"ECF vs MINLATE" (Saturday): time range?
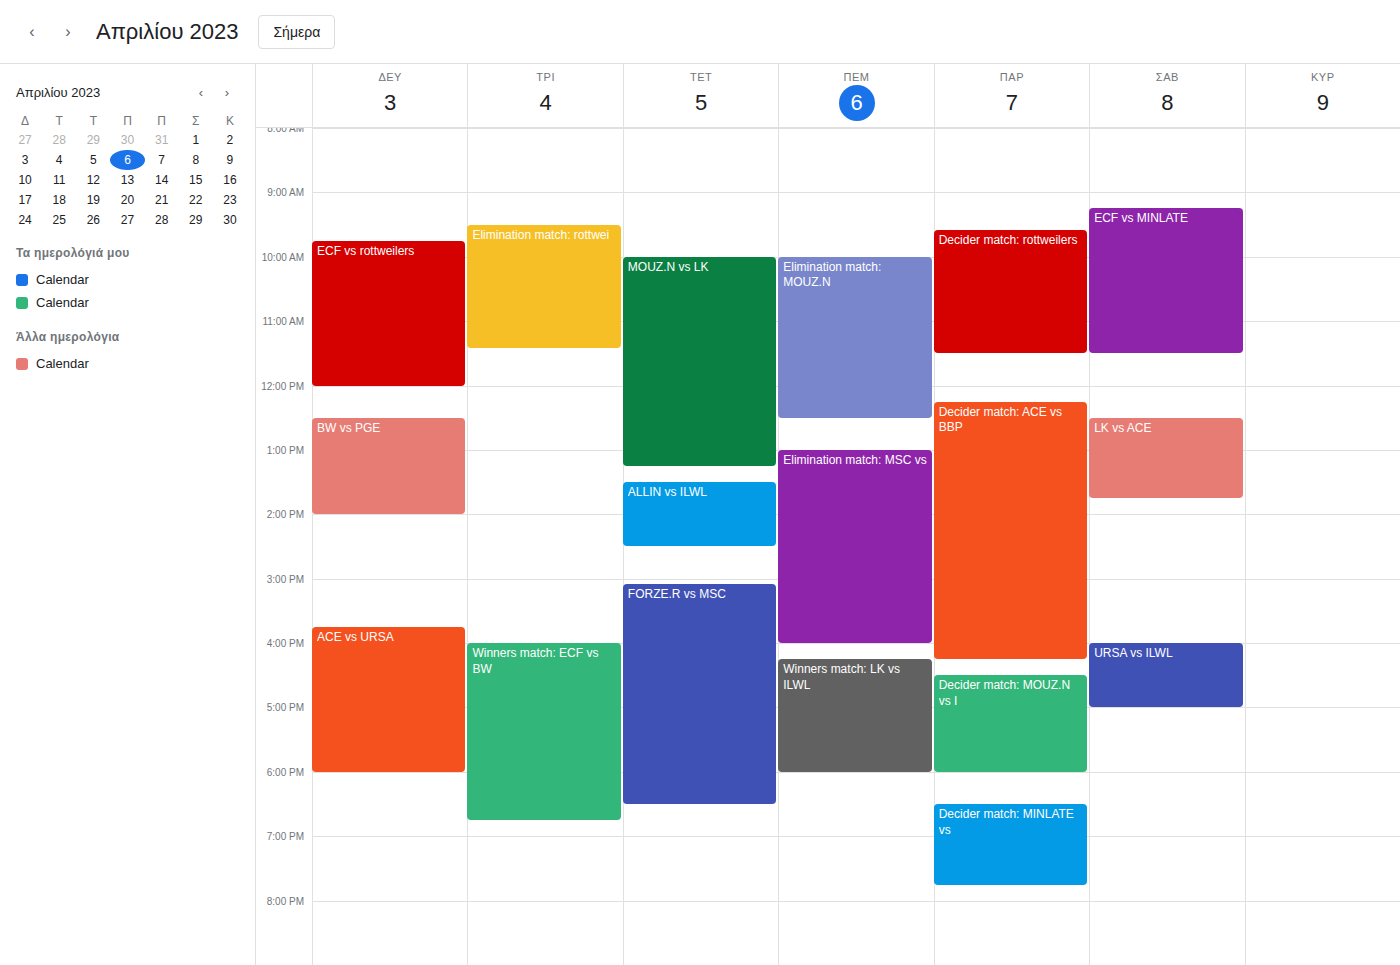
09:15 to 11:30